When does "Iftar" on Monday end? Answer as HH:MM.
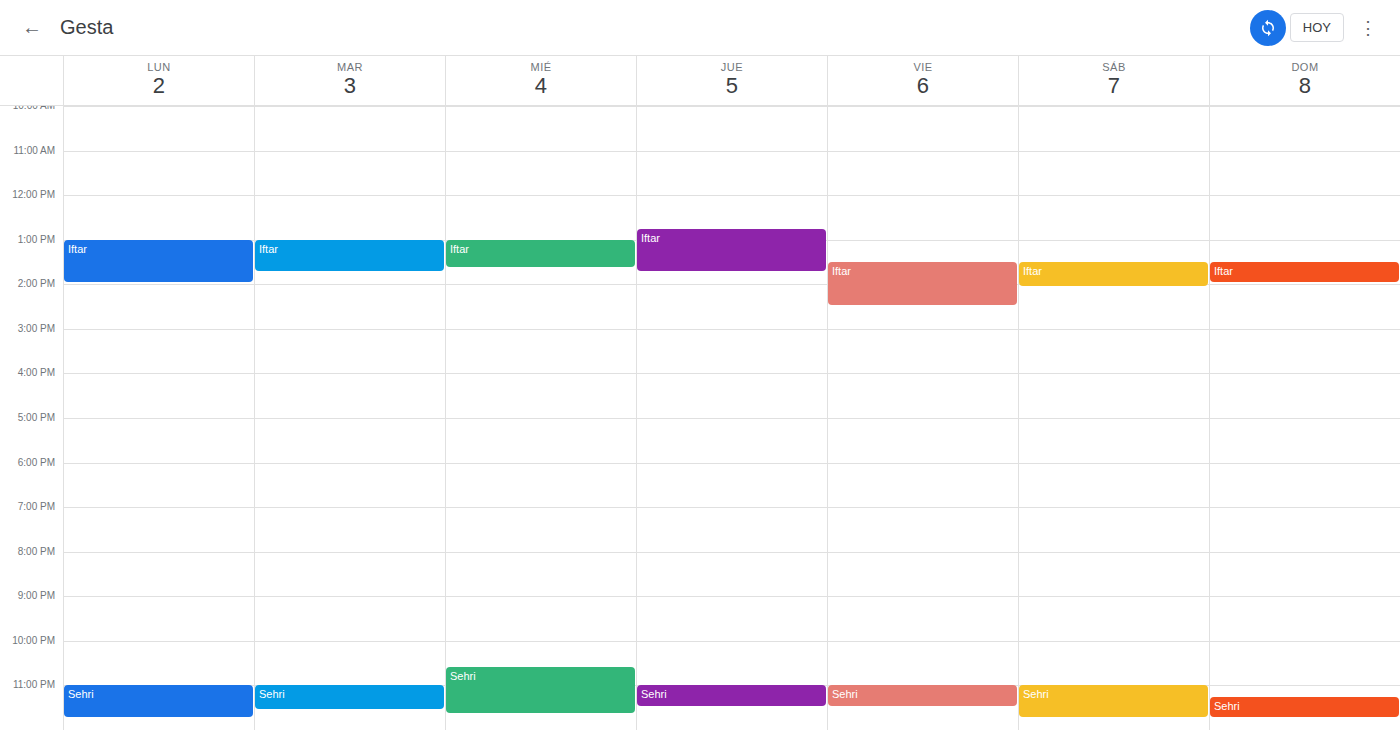
14:00